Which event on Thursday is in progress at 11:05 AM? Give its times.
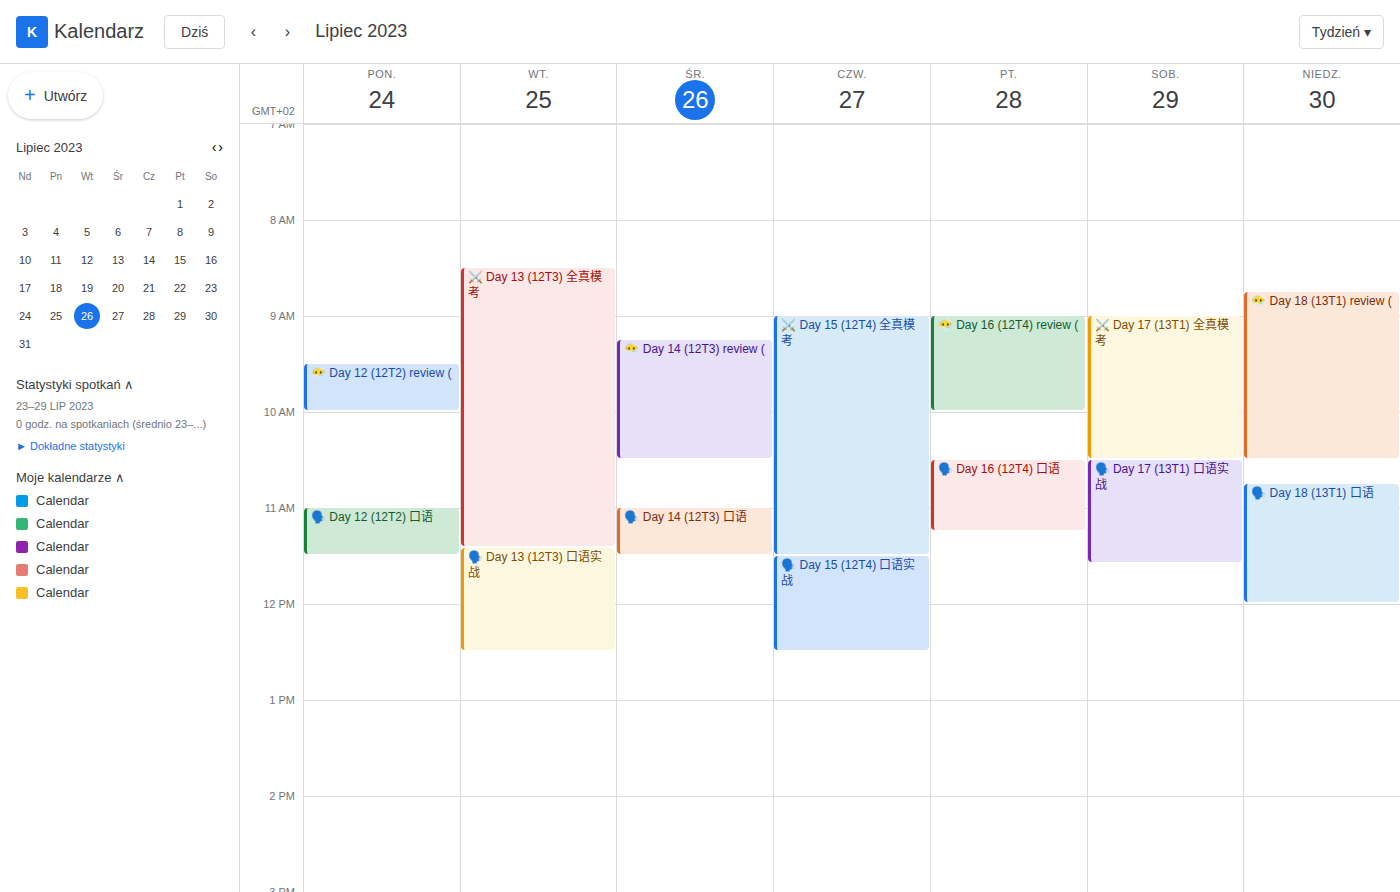
"⚔️ Day 15 (12T4) 全真模考", 9:00 AM to 11:30 AM